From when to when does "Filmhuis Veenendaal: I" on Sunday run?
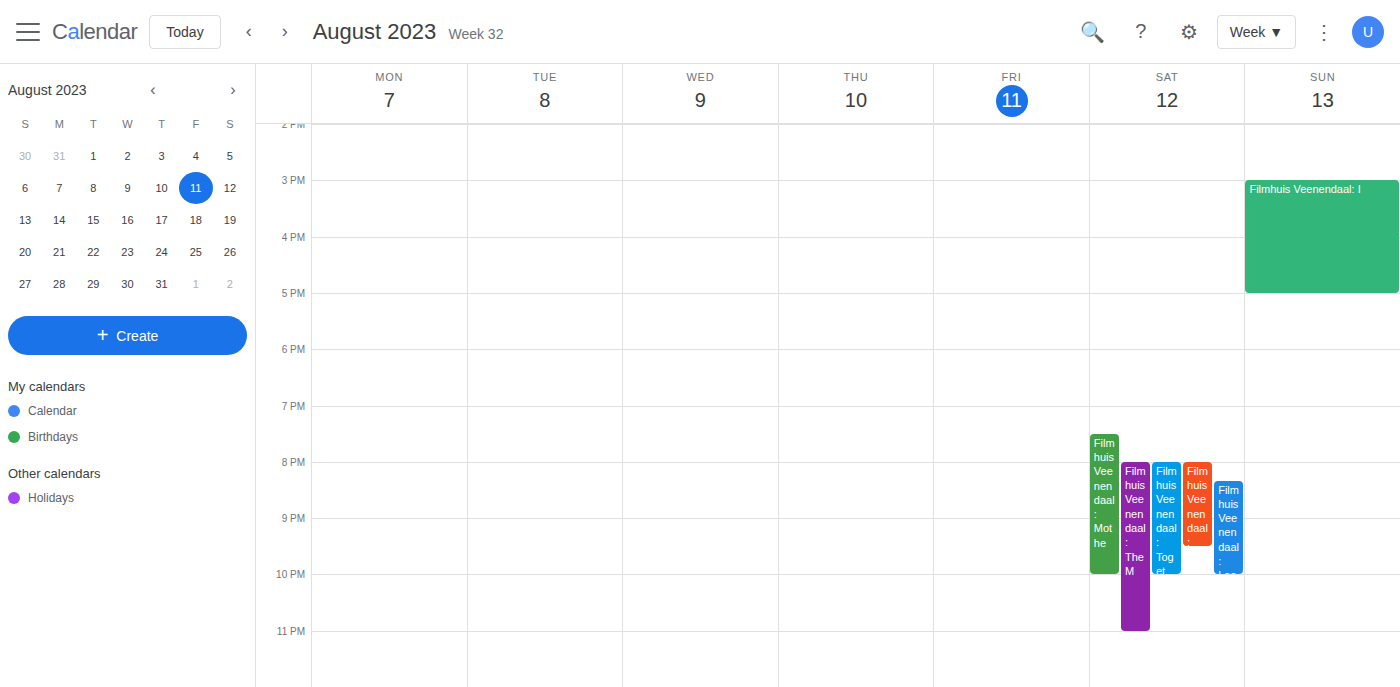
3:00 PM to 5:00 PM